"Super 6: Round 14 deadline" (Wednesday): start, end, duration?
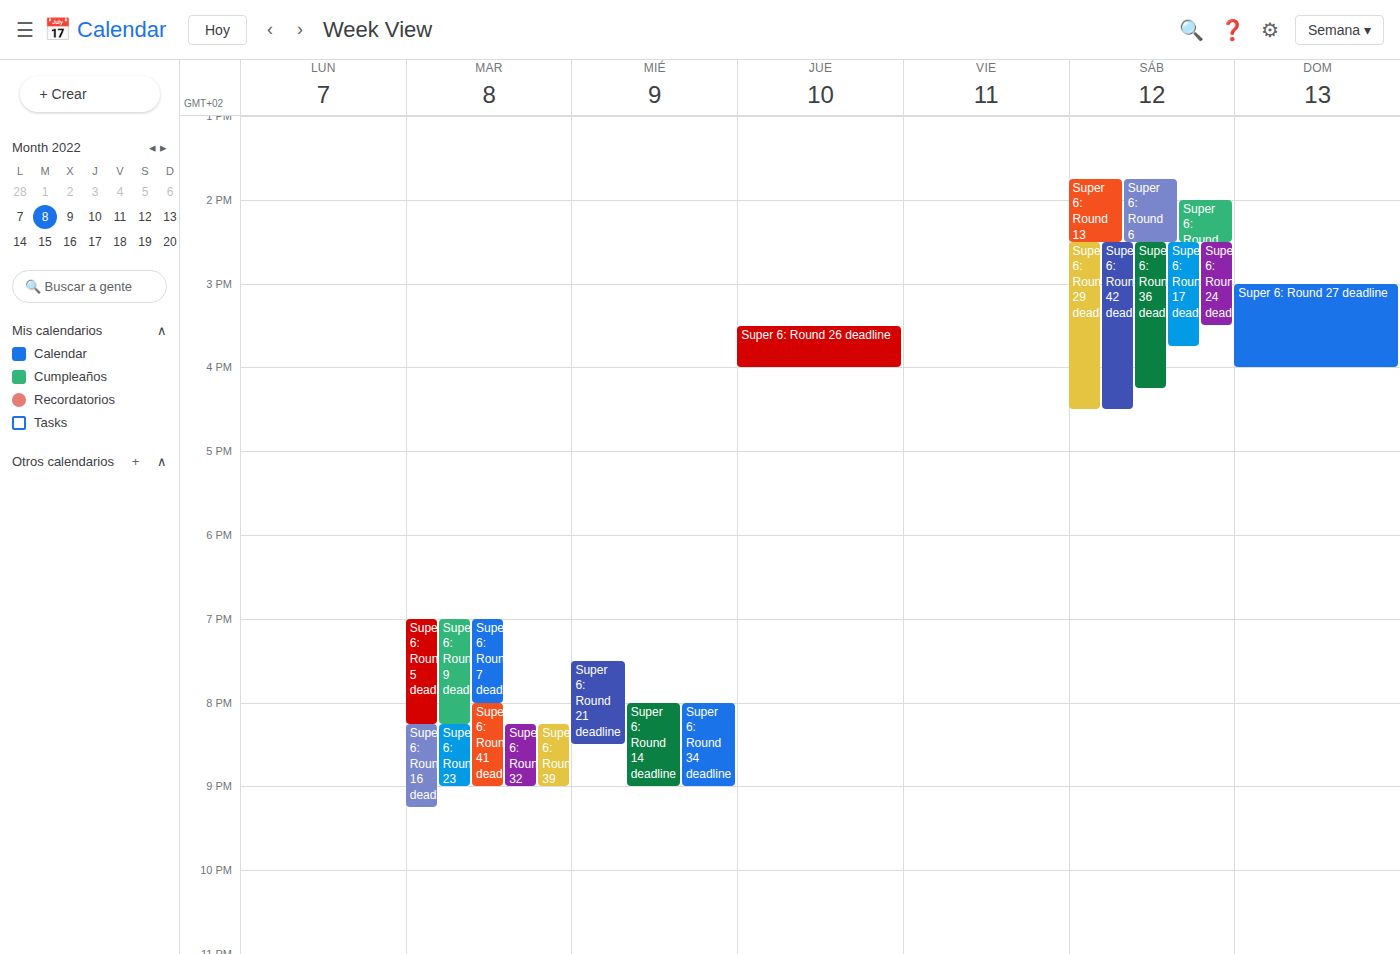
8:00 PM to 9:00 PM, 1 hour